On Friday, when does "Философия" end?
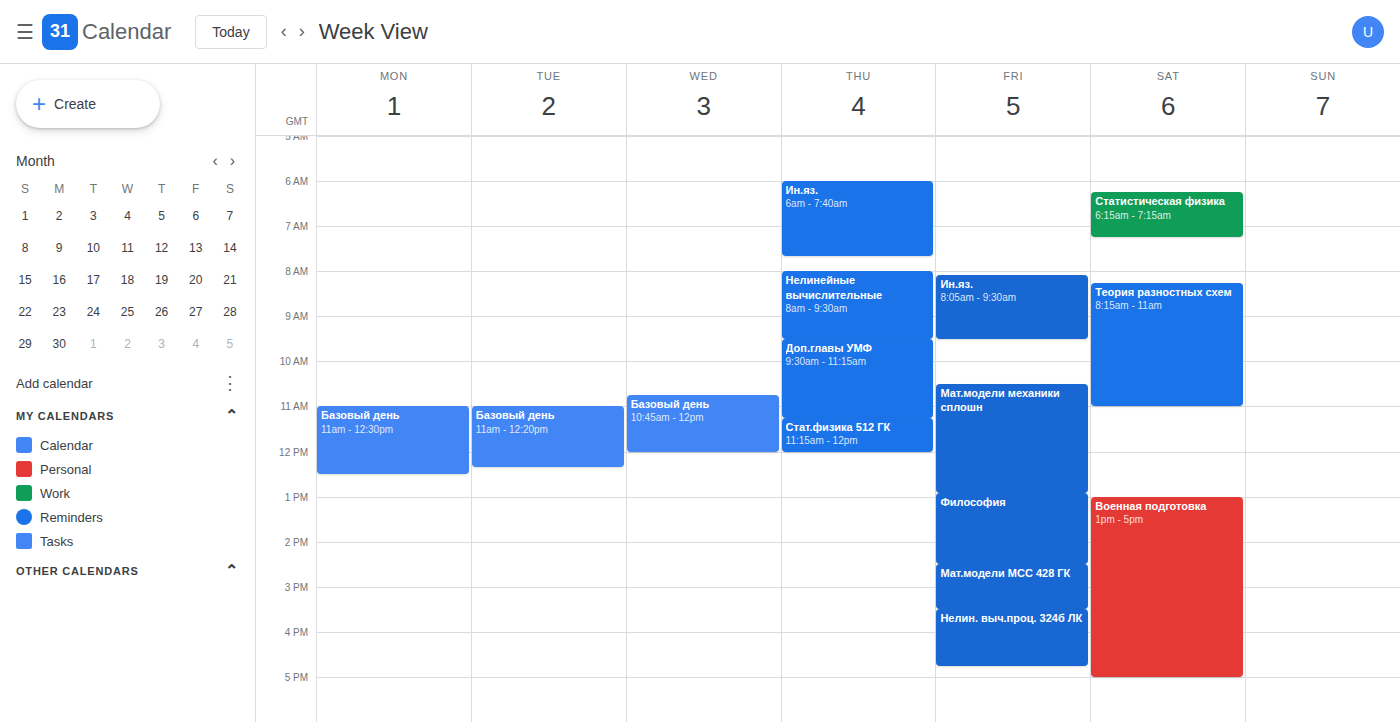
2:30 PM